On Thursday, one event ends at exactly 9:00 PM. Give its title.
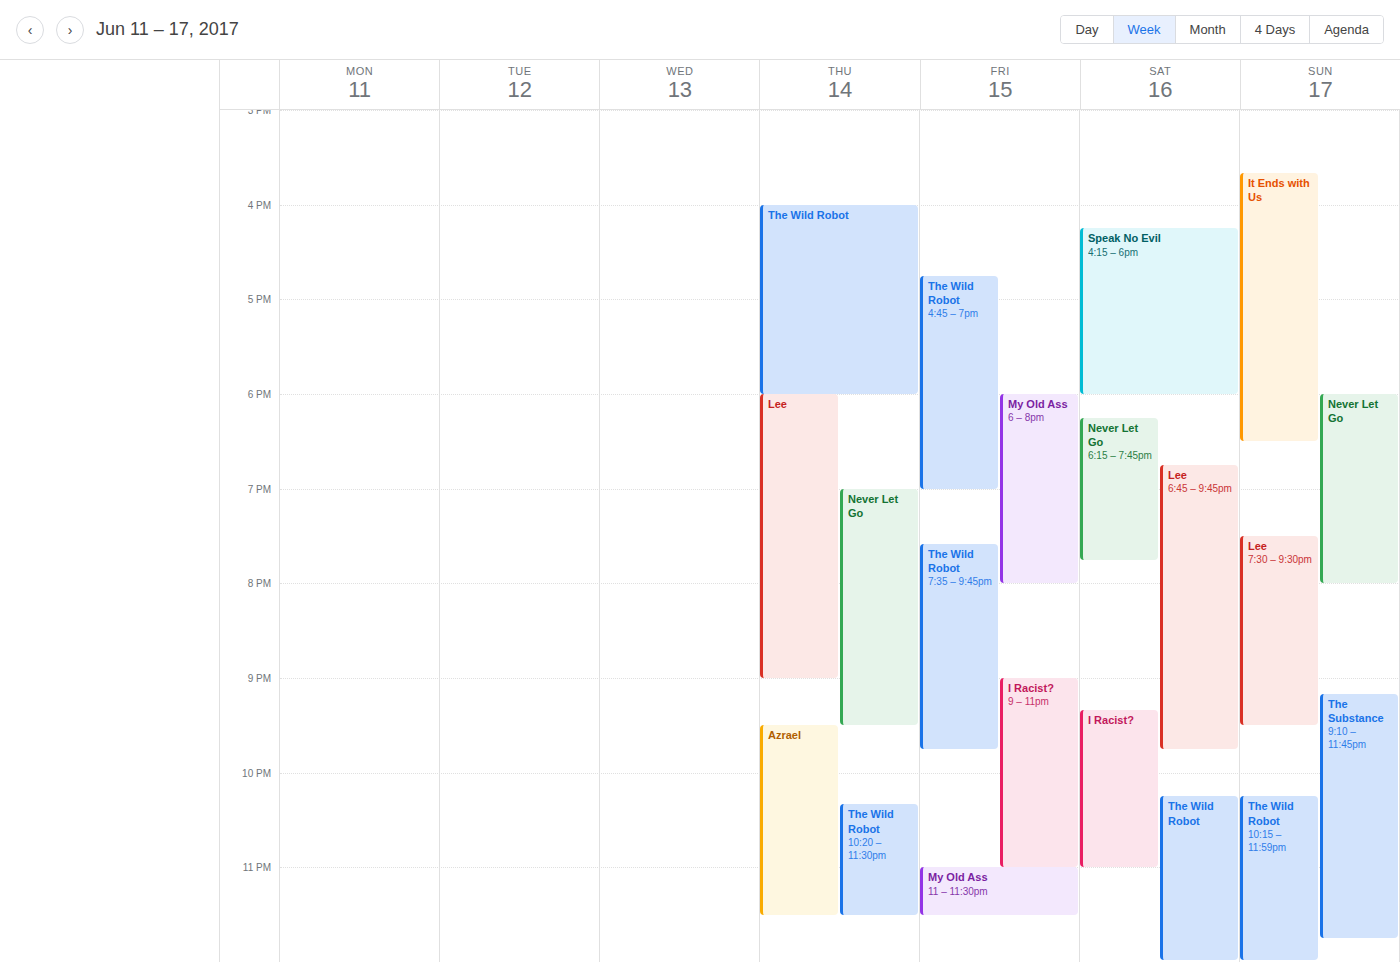
"Lee"